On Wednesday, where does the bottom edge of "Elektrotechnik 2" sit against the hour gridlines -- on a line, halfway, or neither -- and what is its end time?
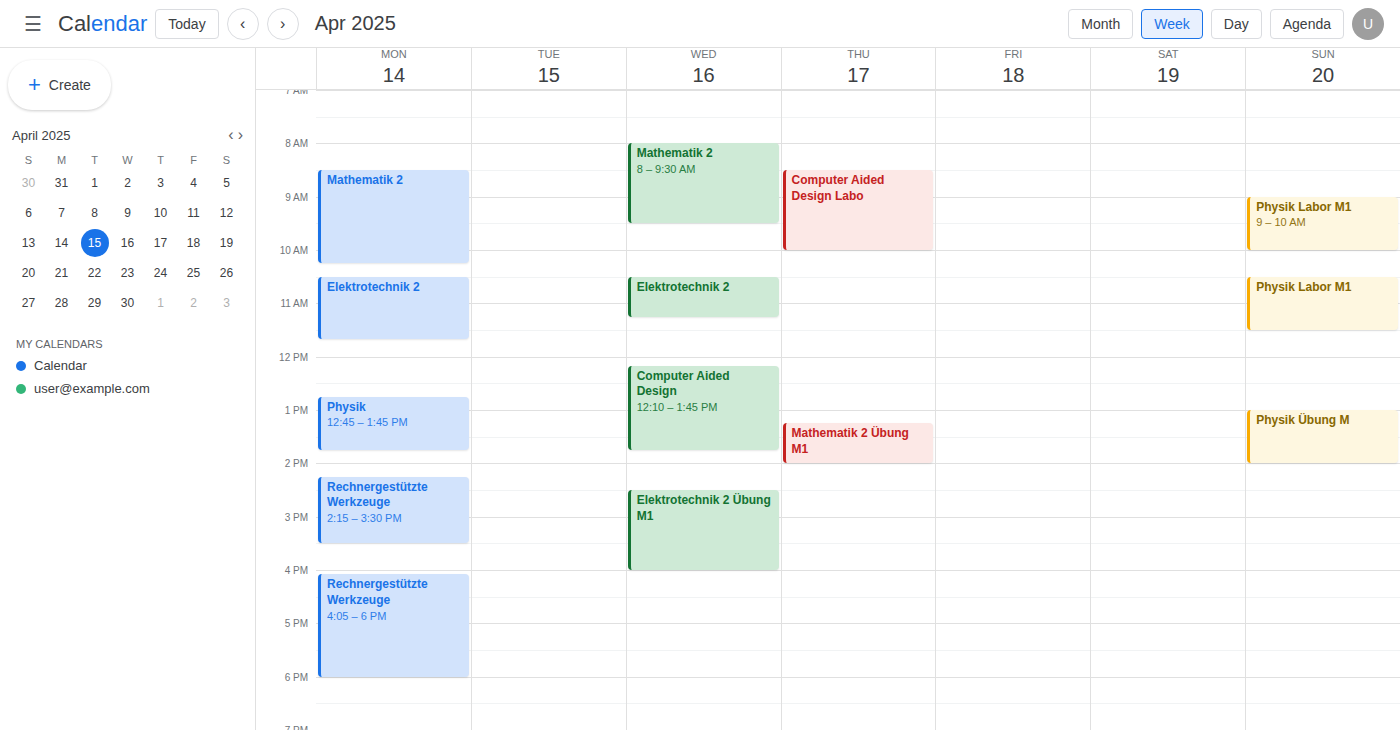
11:15 AM -- neither: a quarter of the way from the 11 AM line to the 12 PM line.